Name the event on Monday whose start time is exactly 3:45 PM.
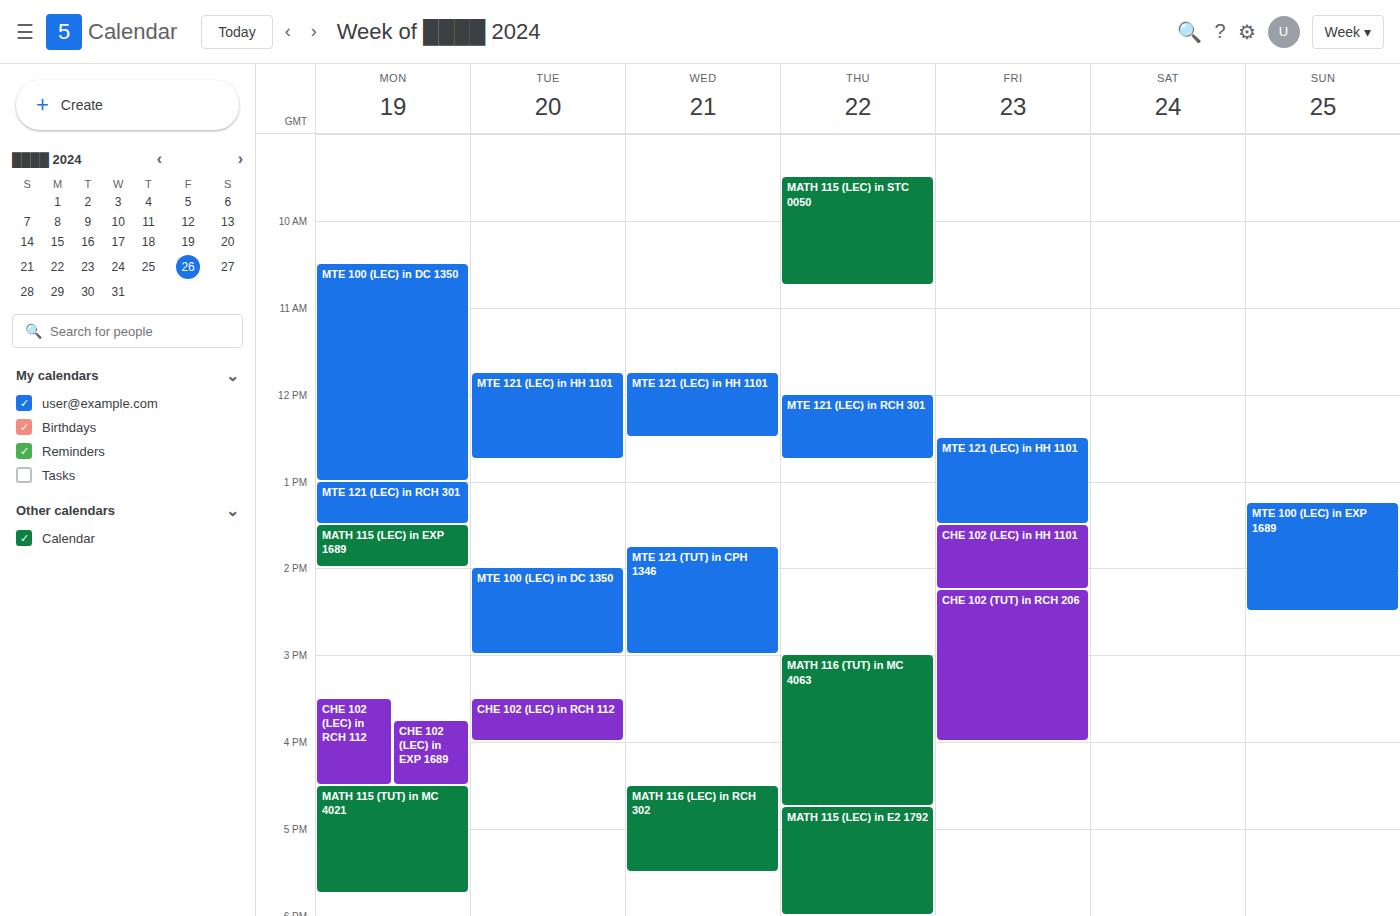
"CHE 102 (LEC) in EXP 1689"